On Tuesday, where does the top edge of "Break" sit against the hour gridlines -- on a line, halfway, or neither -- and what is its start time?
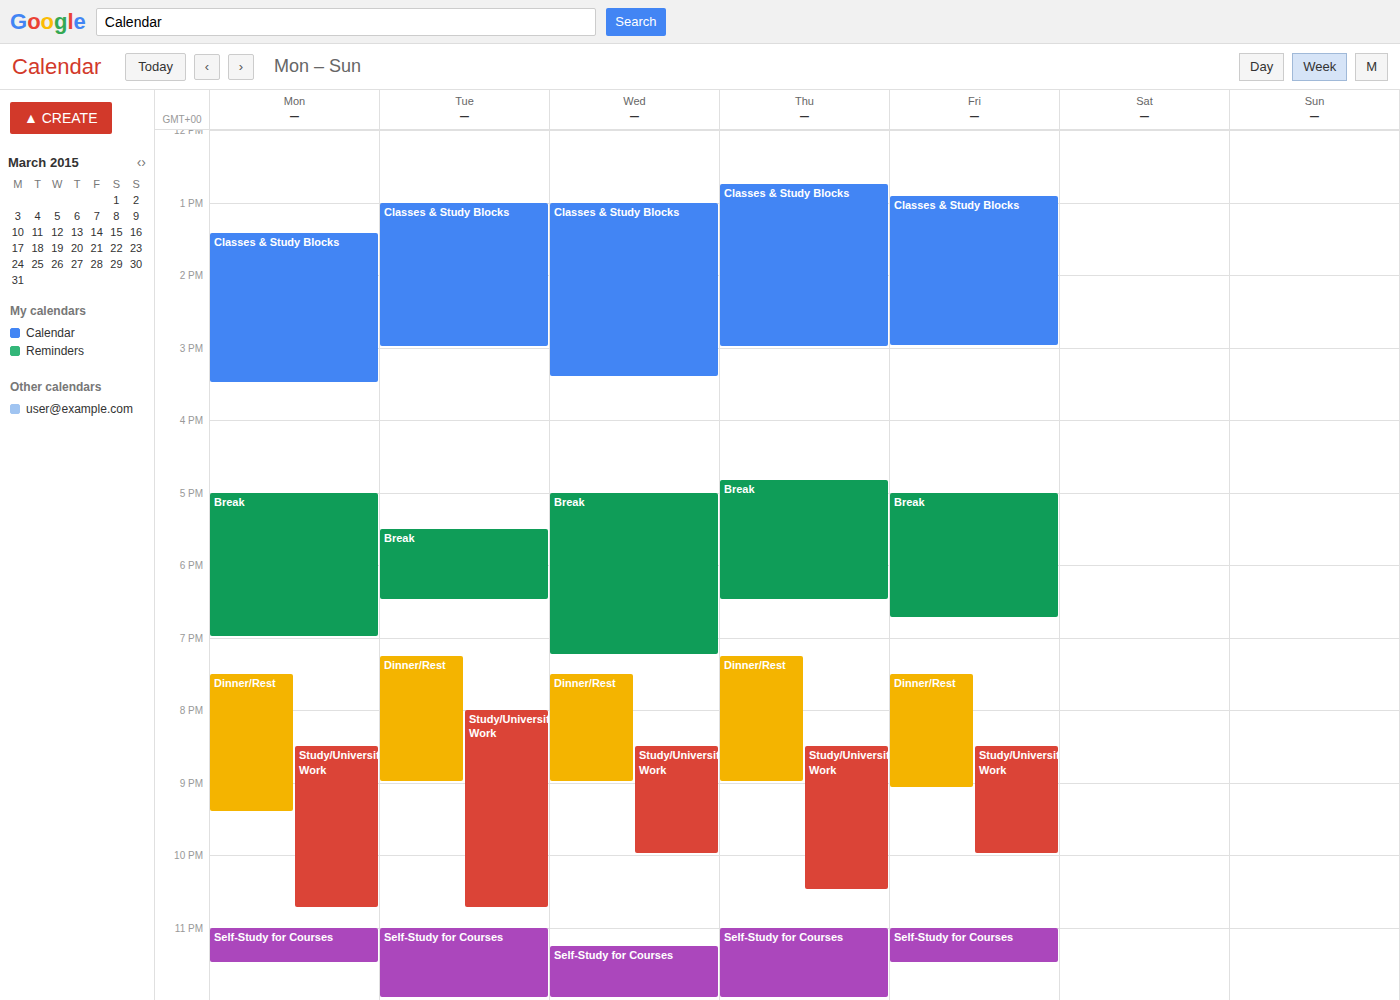
5:30 PM -- halfway between the 5 PM and 6 PM lines.